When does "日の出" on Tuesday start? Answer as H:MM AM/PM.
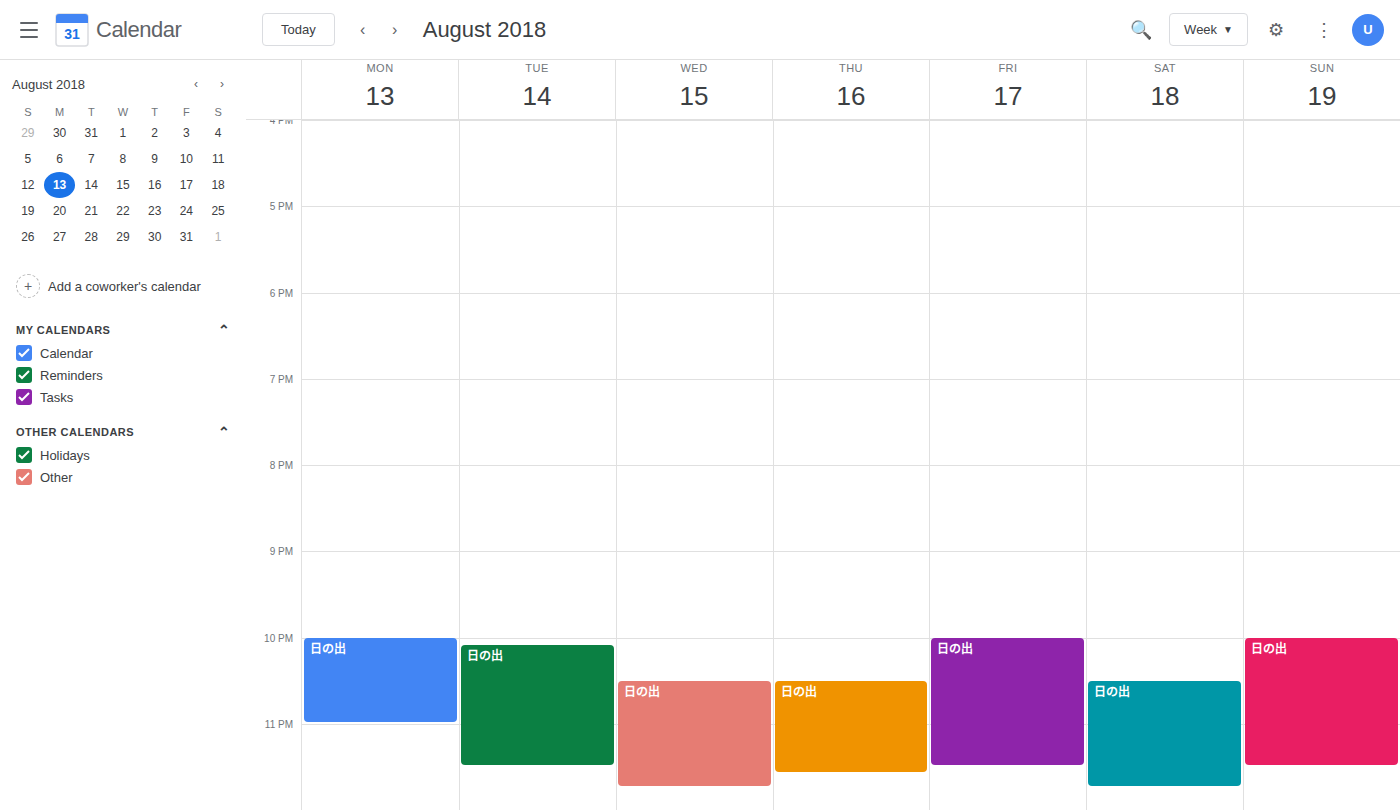
10:05 PM